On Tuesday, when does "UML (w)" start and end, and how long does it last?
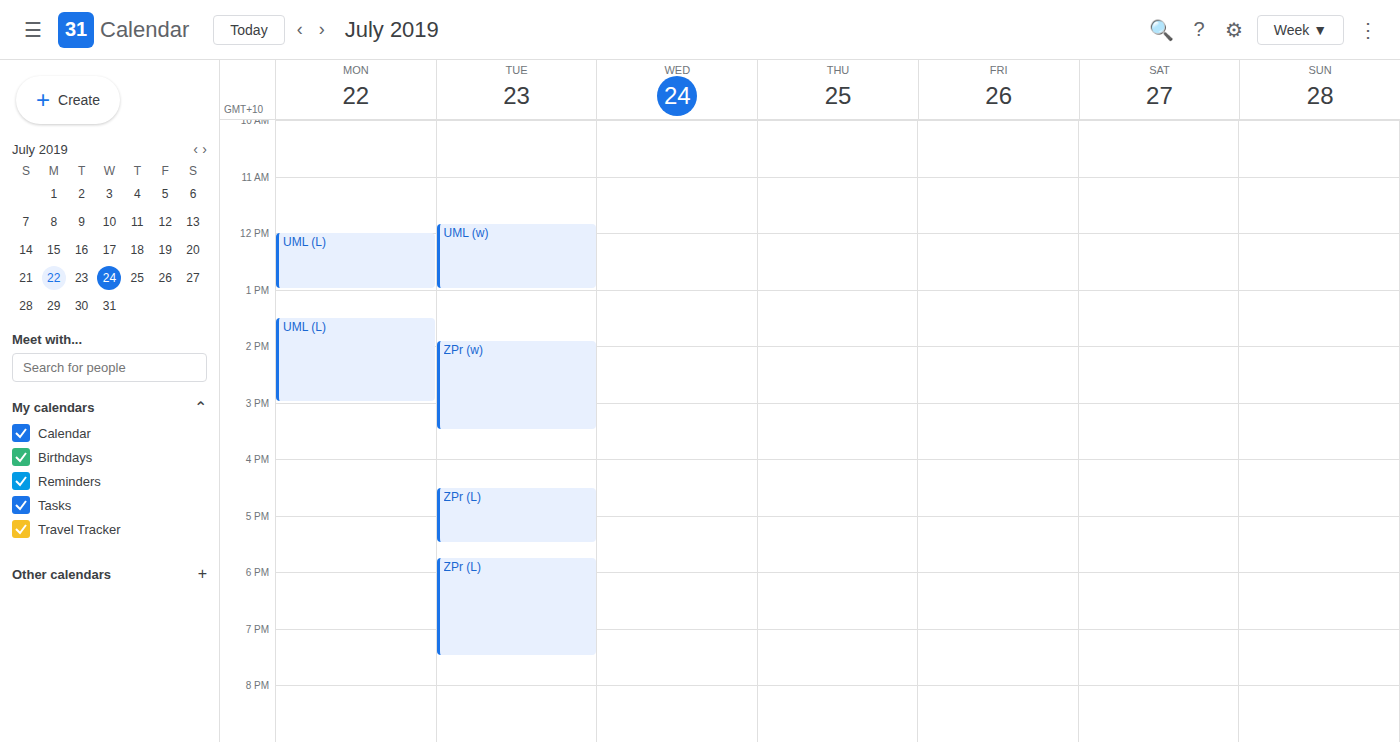
11:50 AM to 1:00 PM, 1 hour 10 minutes